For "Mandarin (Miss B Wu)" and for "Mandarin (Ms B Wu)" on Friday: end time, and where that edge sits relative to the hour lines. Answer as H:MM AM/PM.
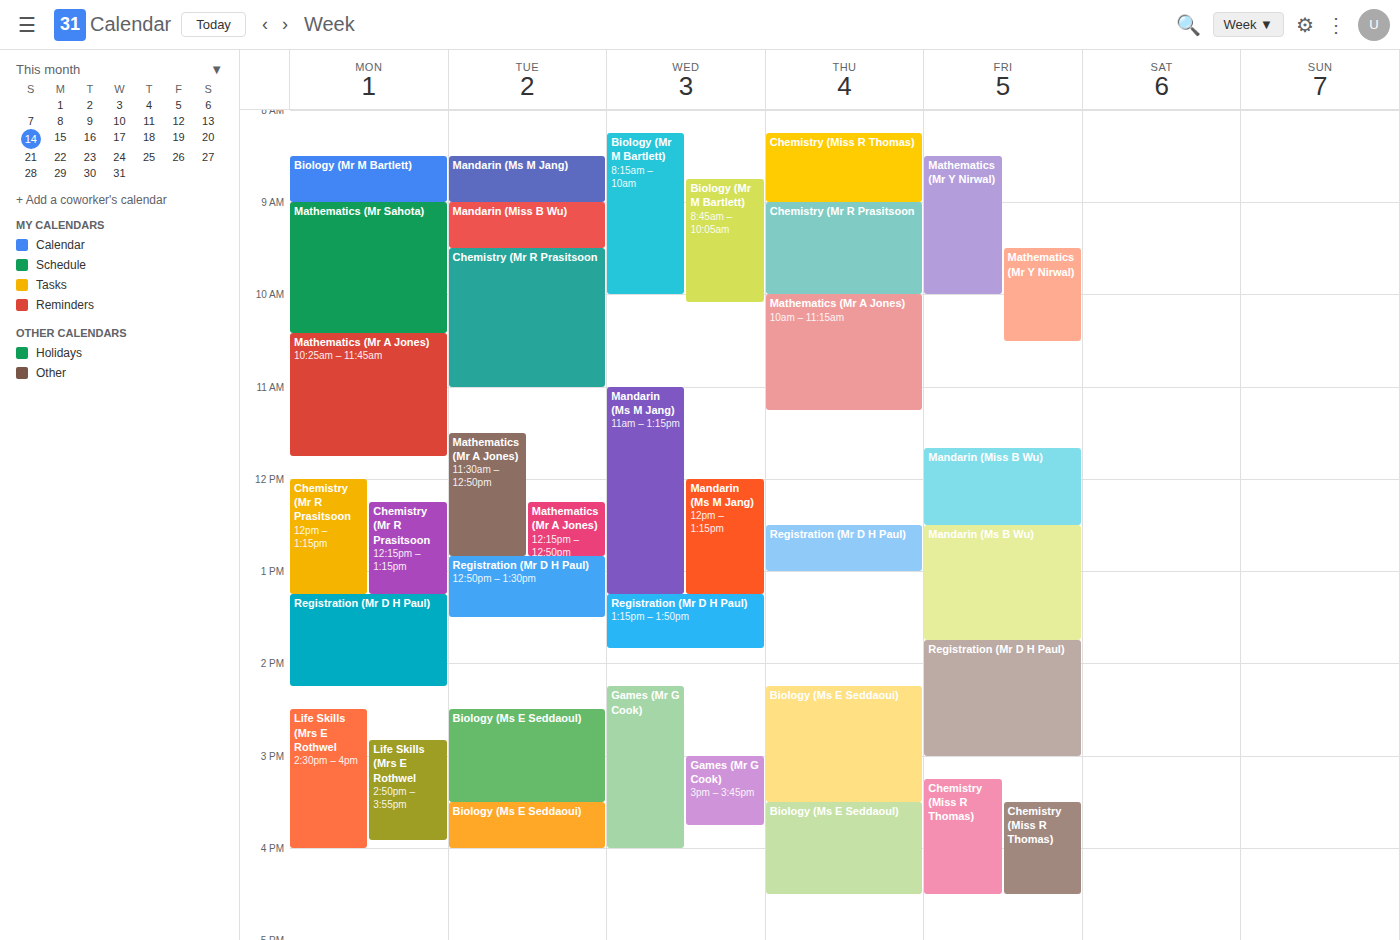
"Mandarin (Miss B Wu)": 12:30 PM, halfway between the 12 PM and 1 PM lines. "Mandarin (Ms B Wu)": 1:45 PM, neither: three quarters of the way from the 1 PM line to the 2 PM line.